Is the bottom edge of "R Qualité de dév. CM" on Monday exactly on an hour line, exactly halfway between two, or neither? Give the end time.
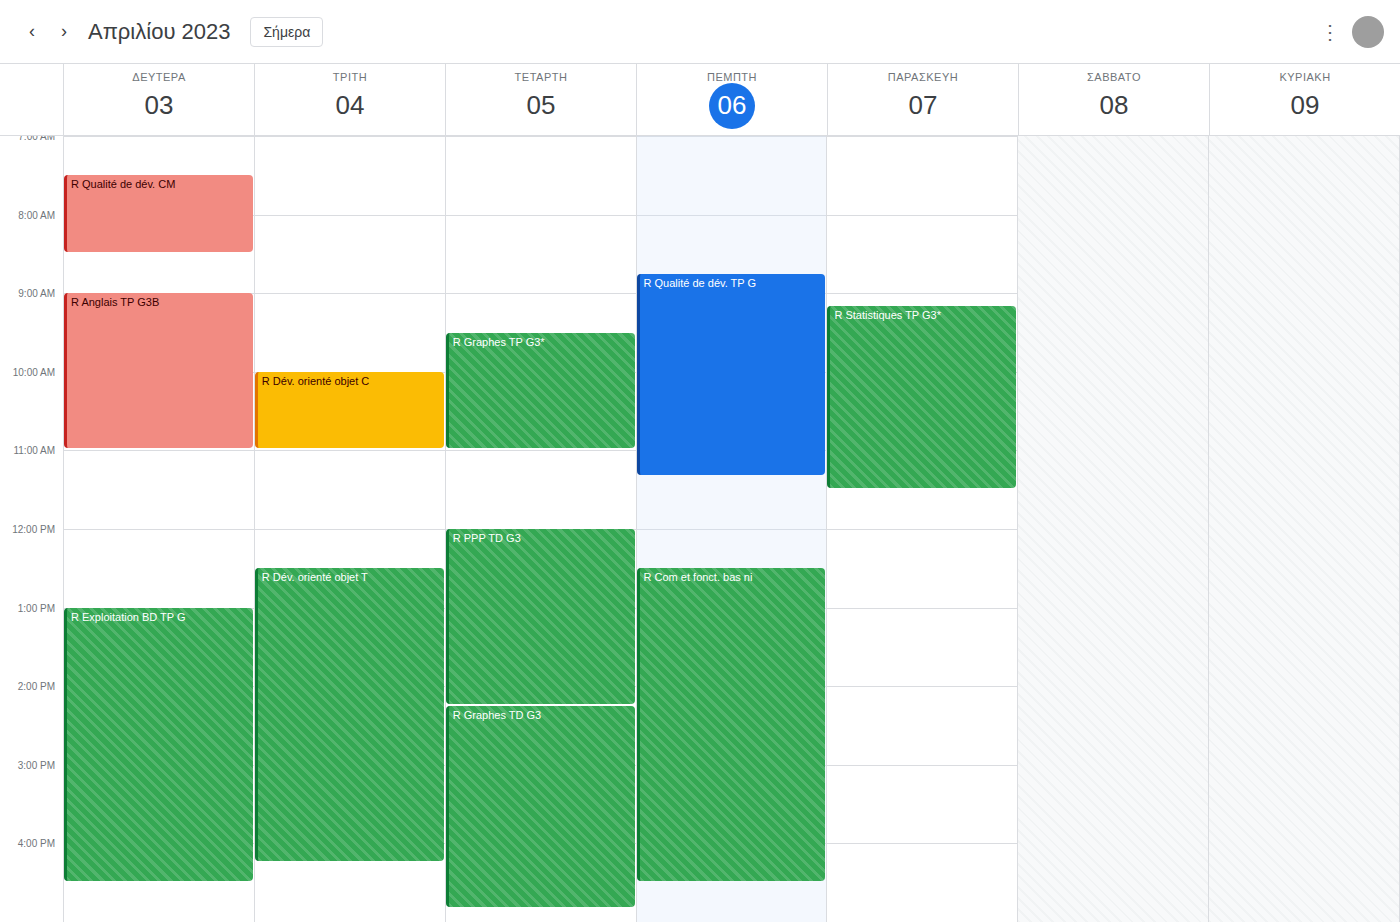
08:30 -- halfway between the 08:00 and 09:00 lines.